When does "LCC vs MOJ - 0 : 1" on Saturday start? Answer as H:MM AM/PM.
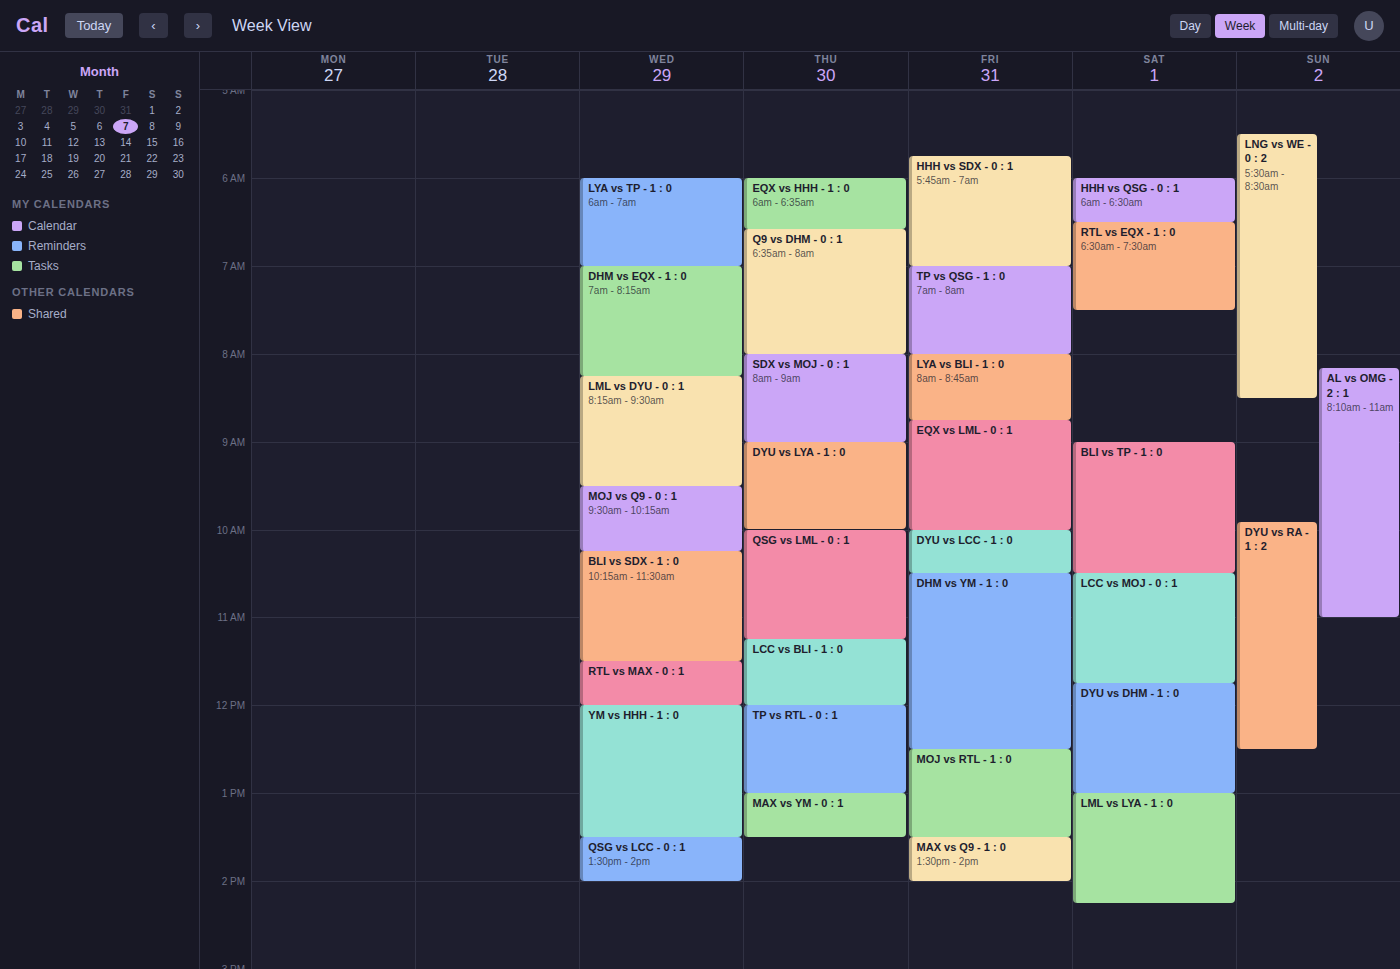
10:30 AM